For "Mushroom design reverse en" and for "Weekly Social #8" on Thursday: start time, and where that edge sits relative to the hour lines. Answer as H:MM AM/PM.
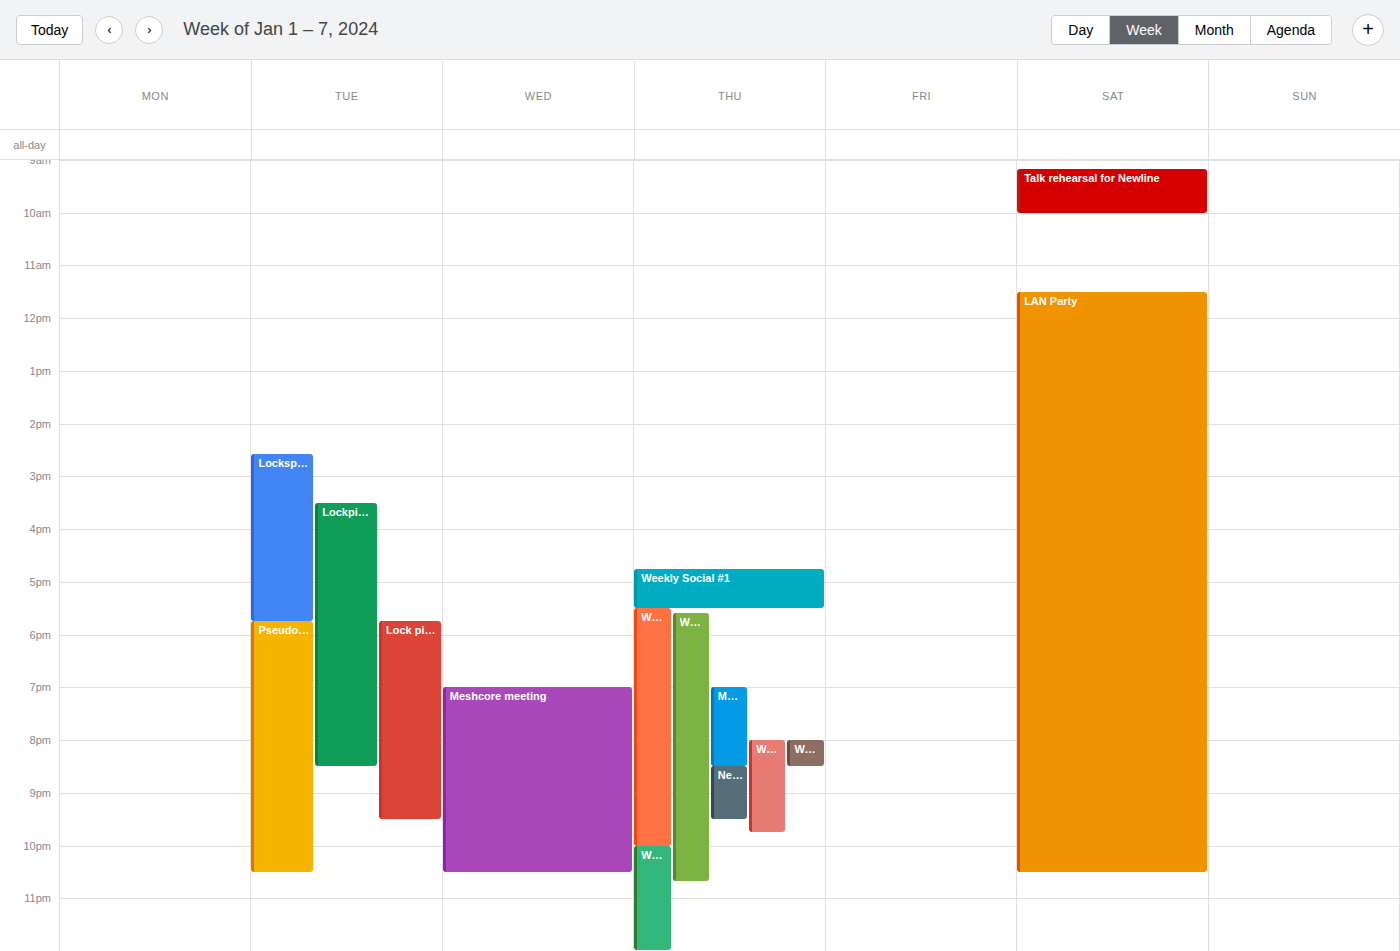
"Mushroom design reverse en": 7:00 PM, exactly on the 7 PM line. "Weekly Social #8": 8:00 PM, exactly on the 8 PM line.